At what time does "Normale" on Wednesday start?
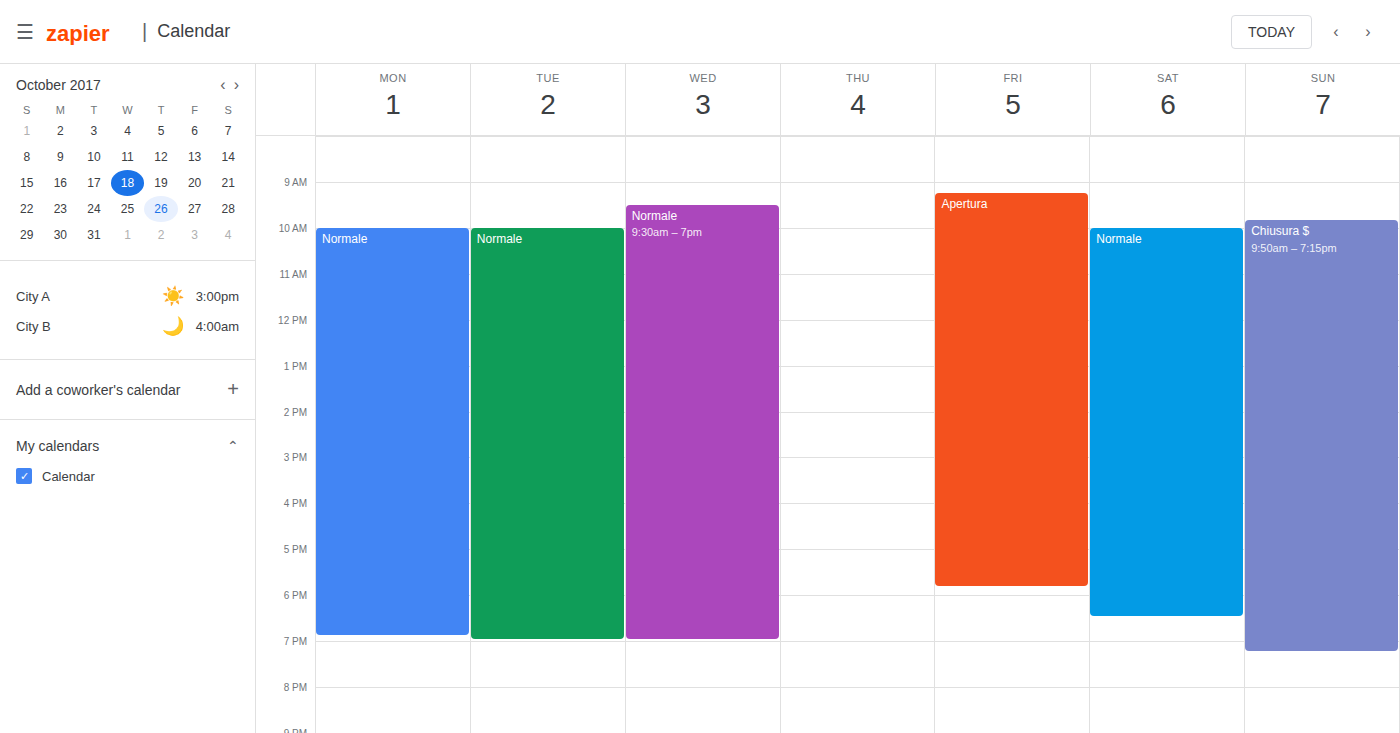
9:30 AM